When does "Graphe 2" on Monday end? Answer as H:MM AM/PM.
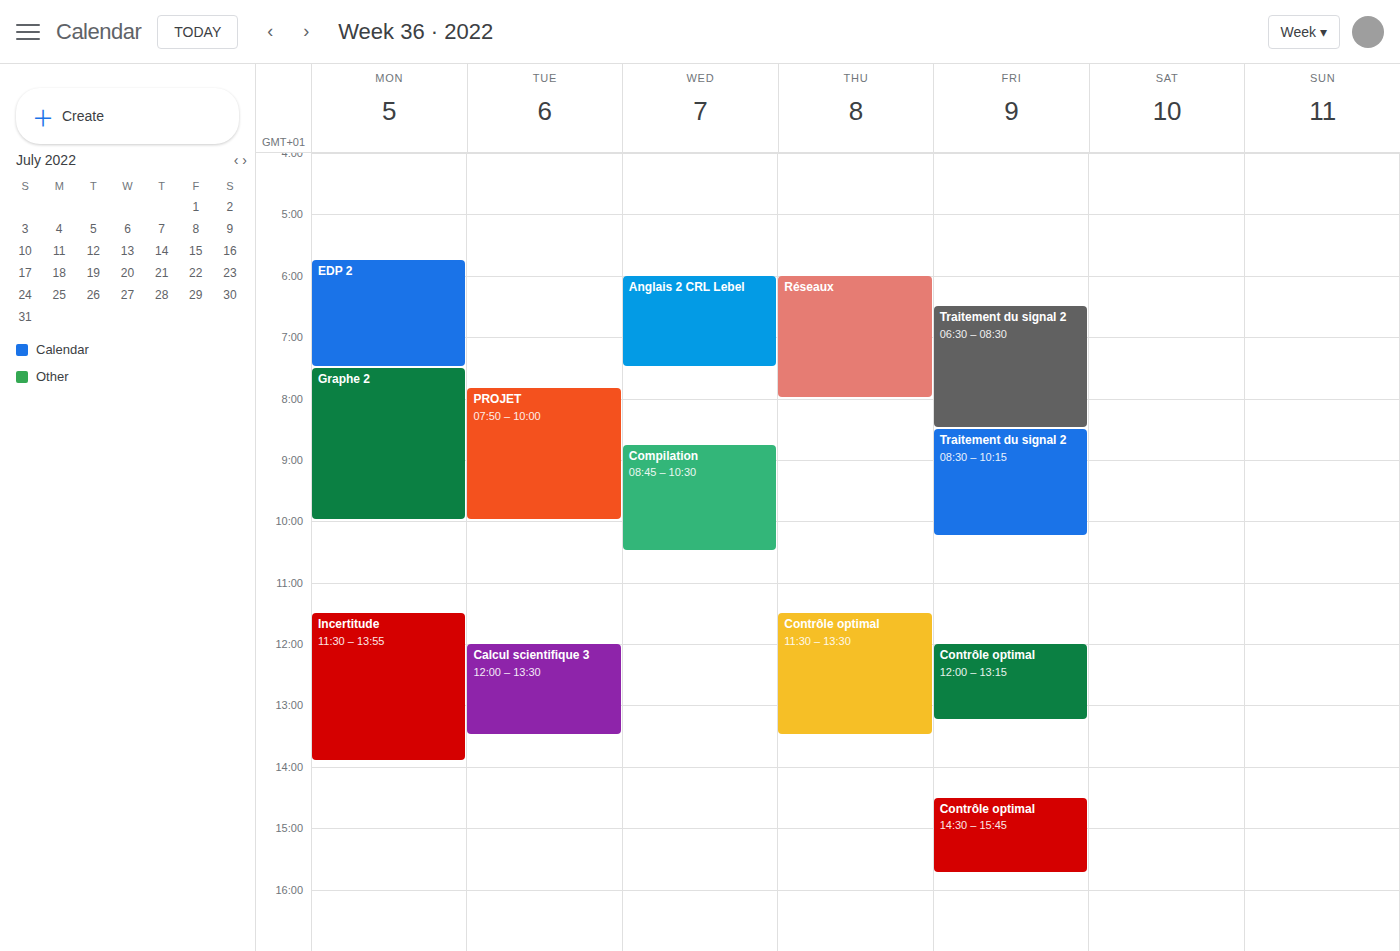
10:00 AM